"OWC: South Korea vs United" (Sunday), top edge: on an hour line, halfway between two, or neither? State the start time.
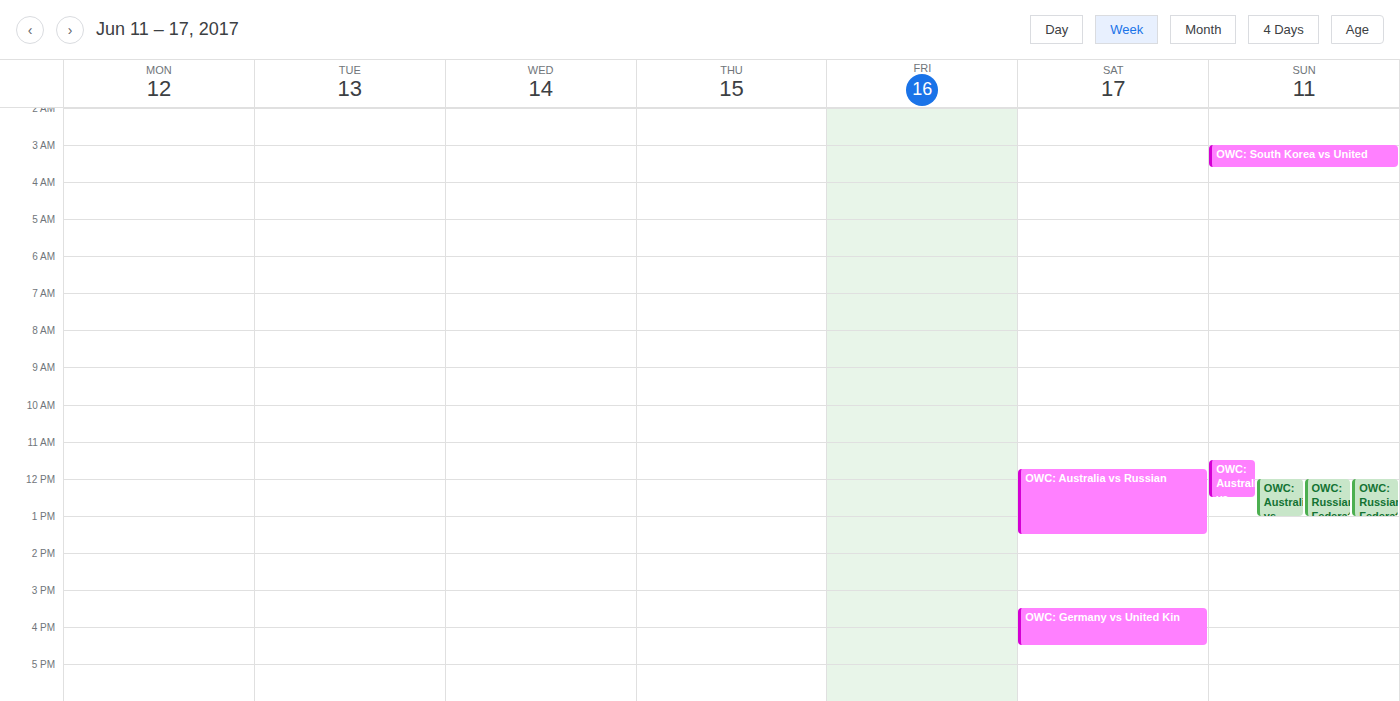
3:00 AM -- exactly on the 3 AM line.